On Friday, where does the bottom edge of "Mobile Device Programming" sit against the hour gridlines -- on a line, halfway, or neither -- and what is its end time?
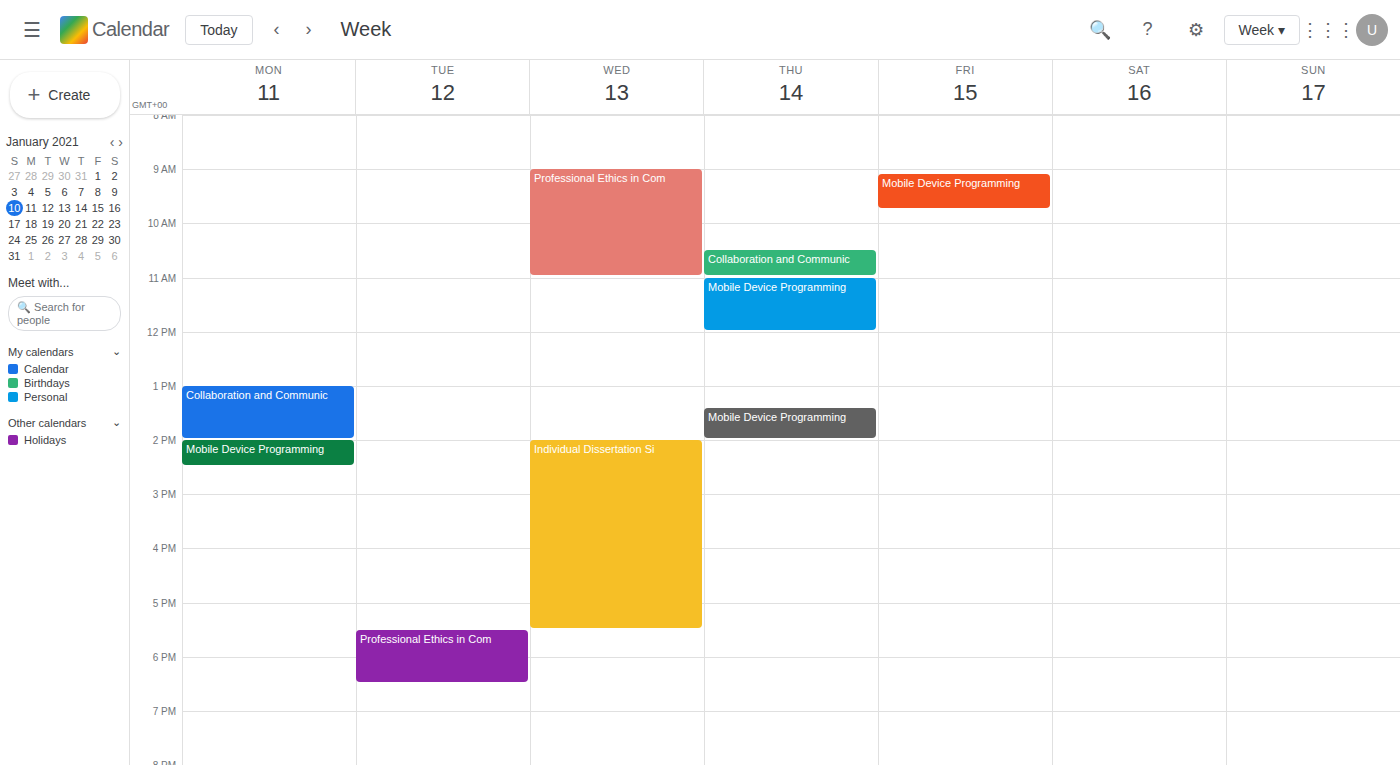
9:45 AM -- neither: three quarters of the way from the 9 AM line to the 10 AM line.